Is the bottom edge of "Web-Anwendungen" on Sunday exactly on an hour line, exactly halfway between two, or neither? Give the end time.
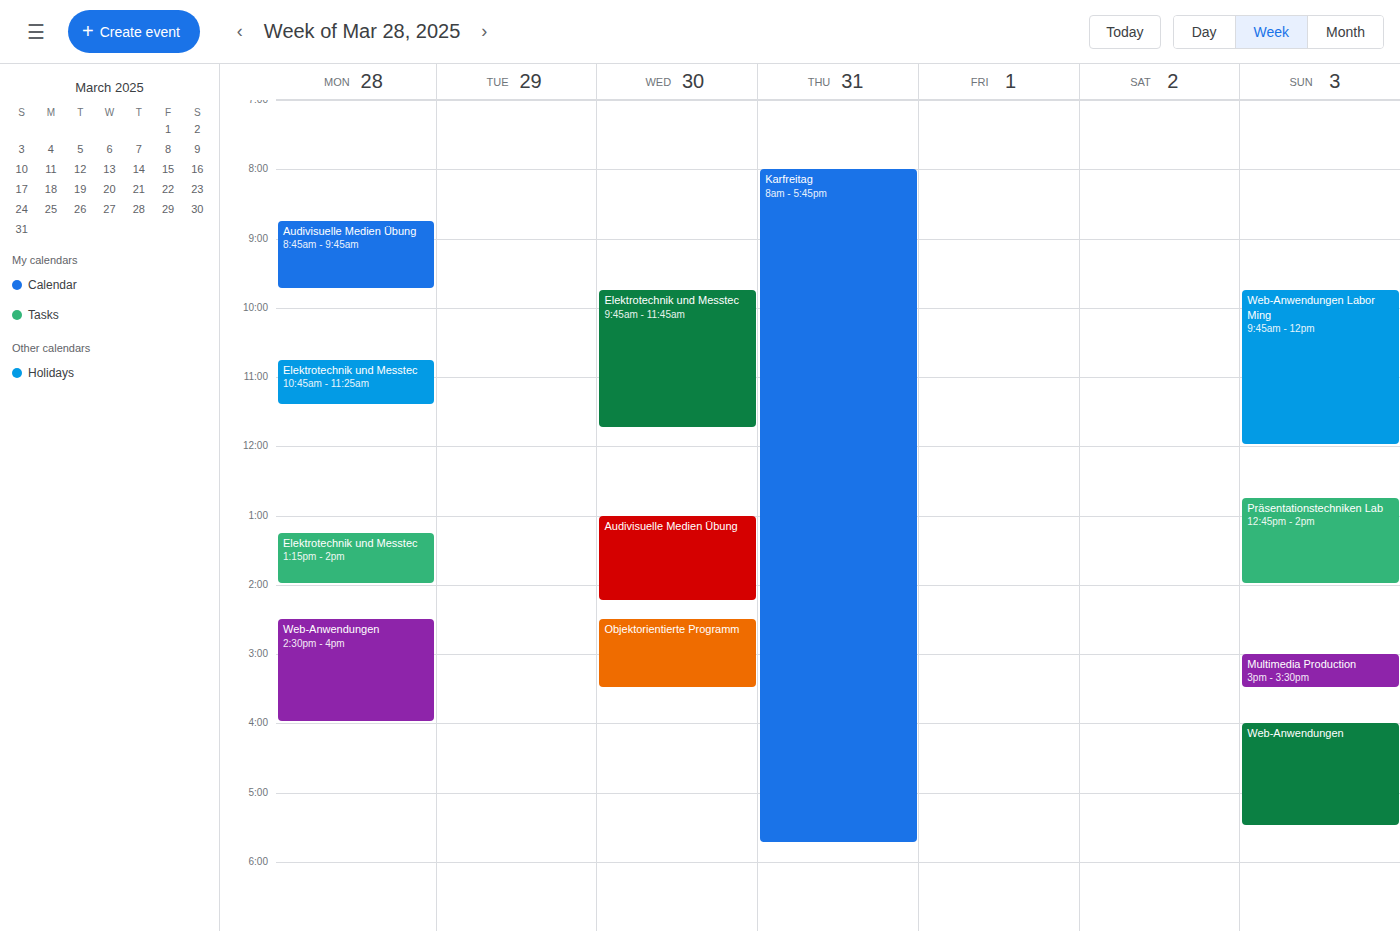
5:30 PM -- halfway between the 5 PM and 6 PM lines.